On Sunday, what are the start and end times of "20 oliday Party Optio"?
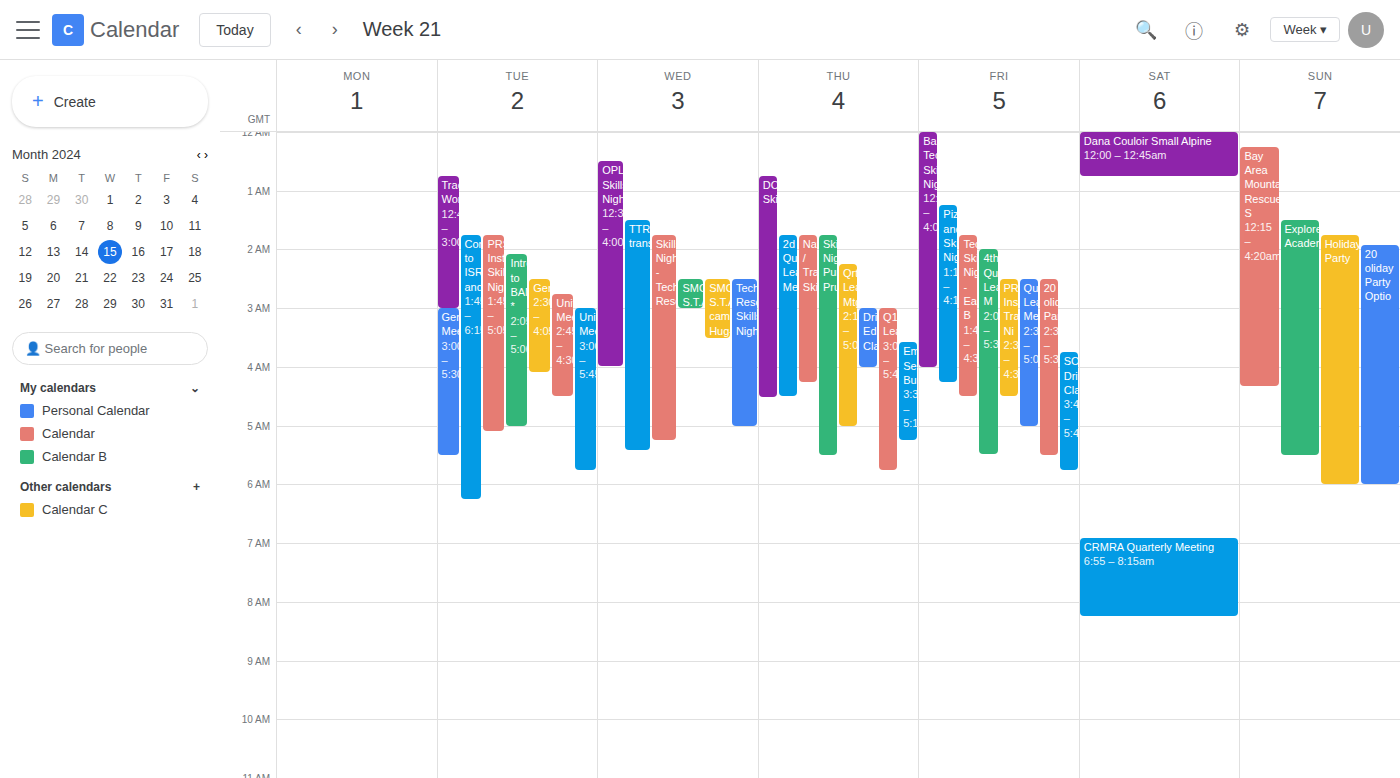
1:55 AM to 6:00 AM